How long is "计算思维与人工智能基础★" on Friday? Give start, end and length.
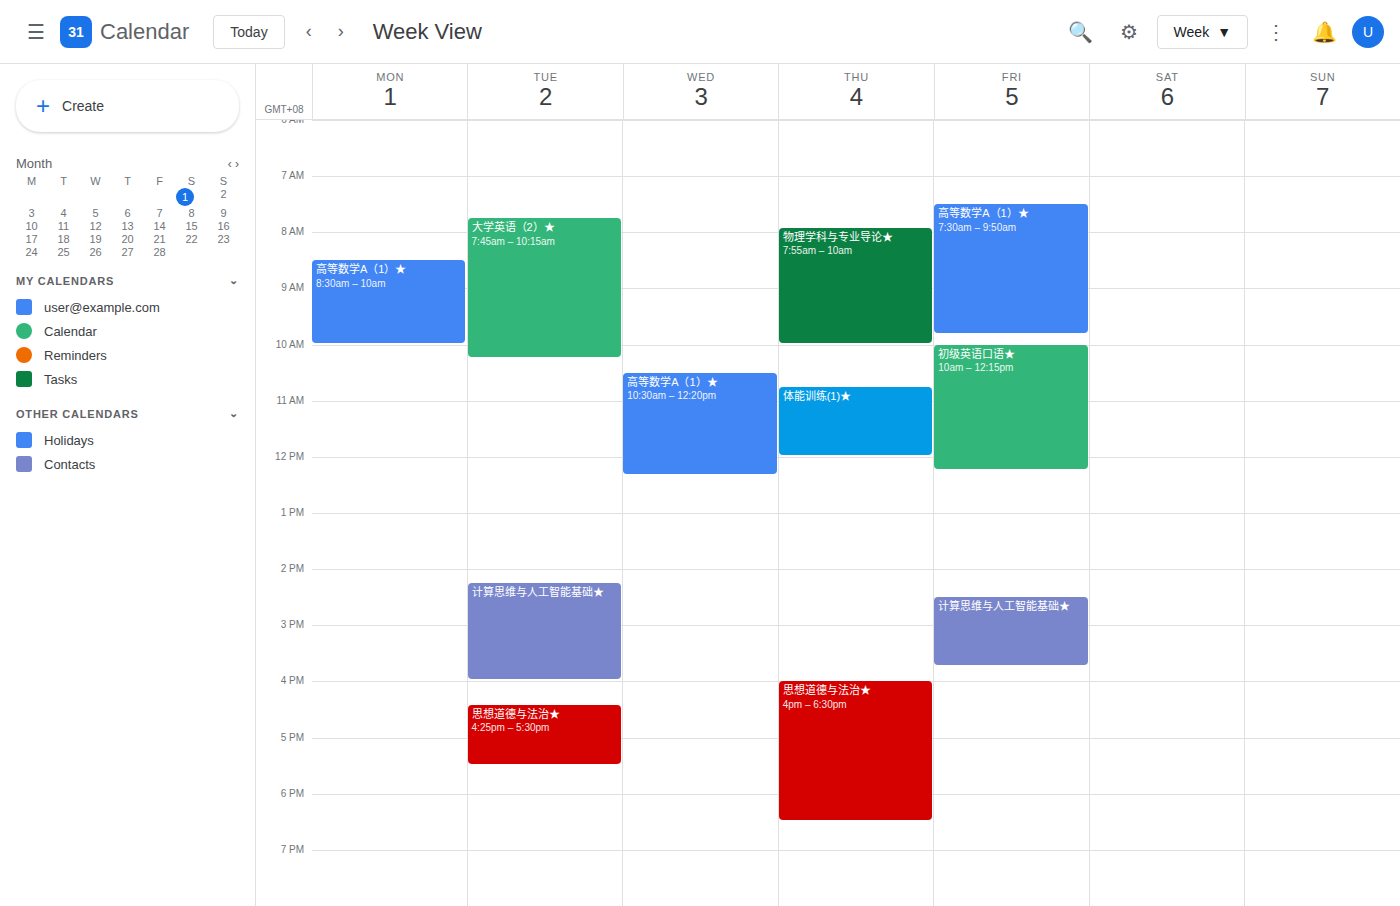
2:30 PM to 3:45 PM, 1 hour 15 minutes